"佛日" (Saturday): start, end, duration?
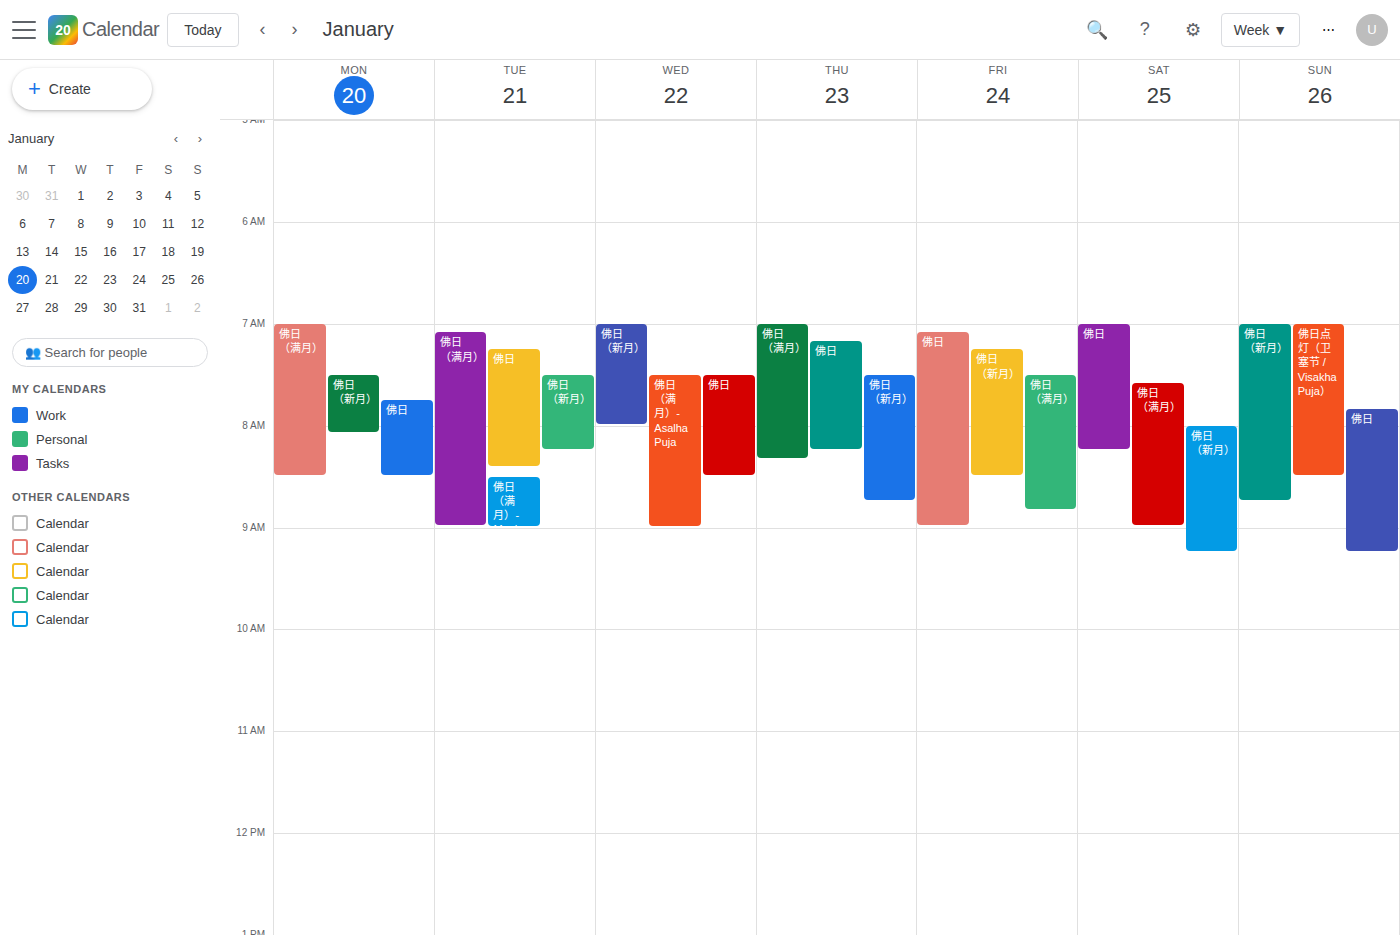
7:00 AM to 8:15 AM, 1 hour 15 minutes